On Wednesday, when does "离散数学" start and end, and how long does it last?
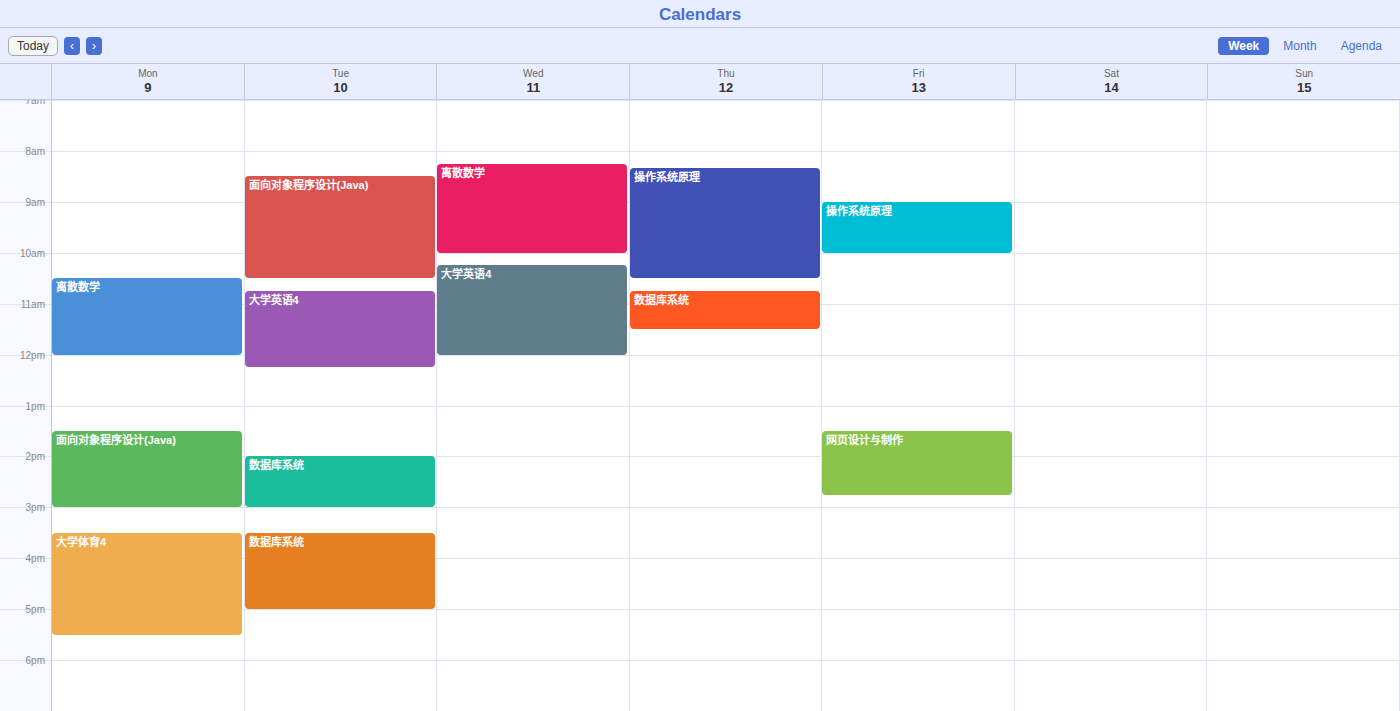
08:15 to 10:00, 1 hour 45 minutes